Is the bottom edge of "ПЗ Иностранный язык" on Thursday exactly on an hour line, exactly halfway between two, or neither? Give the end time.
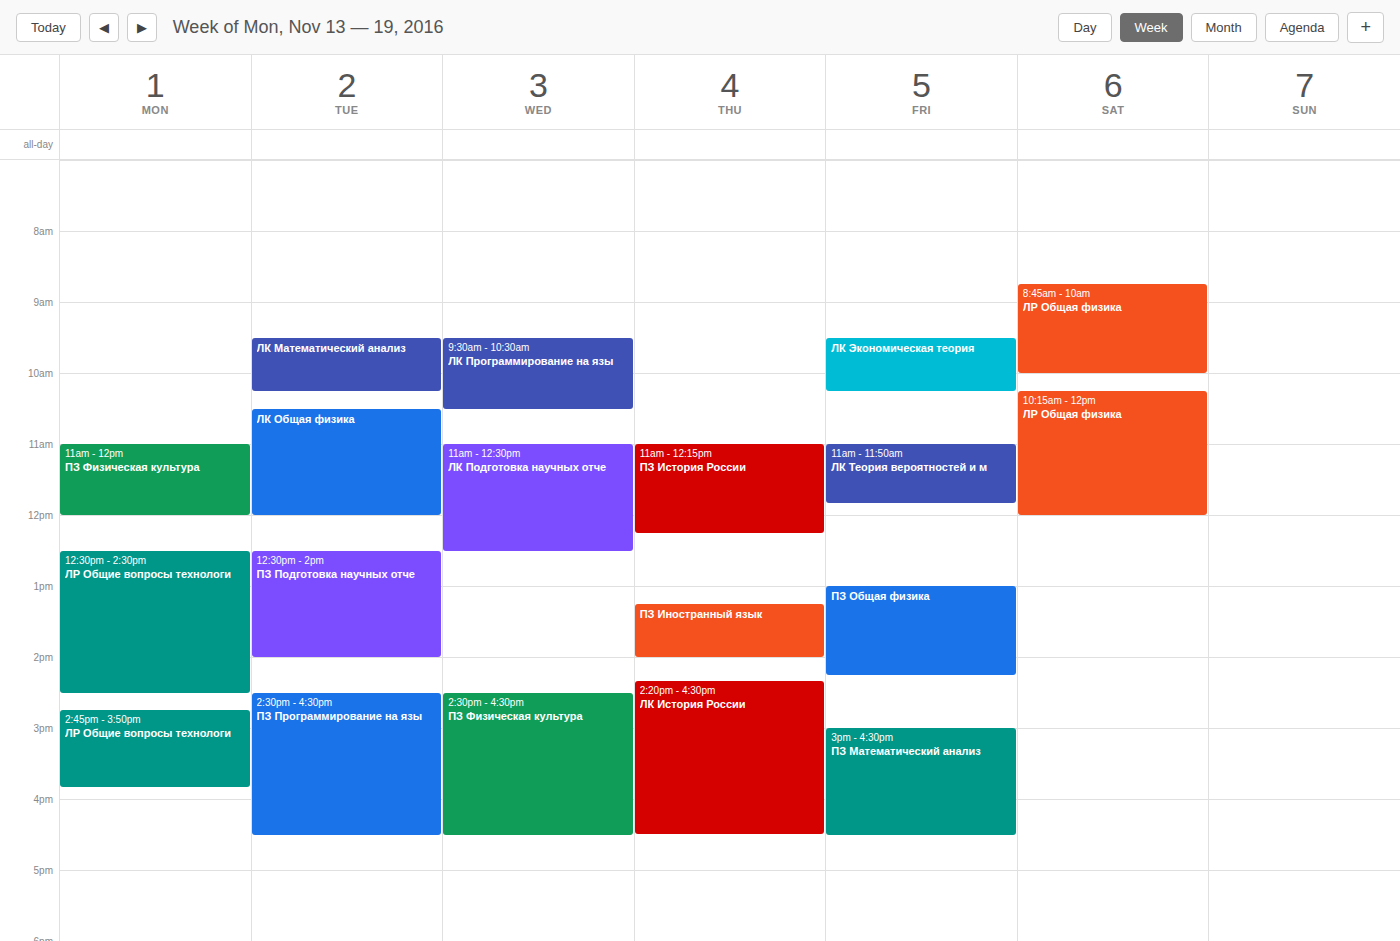
2:00 PM -- exactly on the 2 PM line.